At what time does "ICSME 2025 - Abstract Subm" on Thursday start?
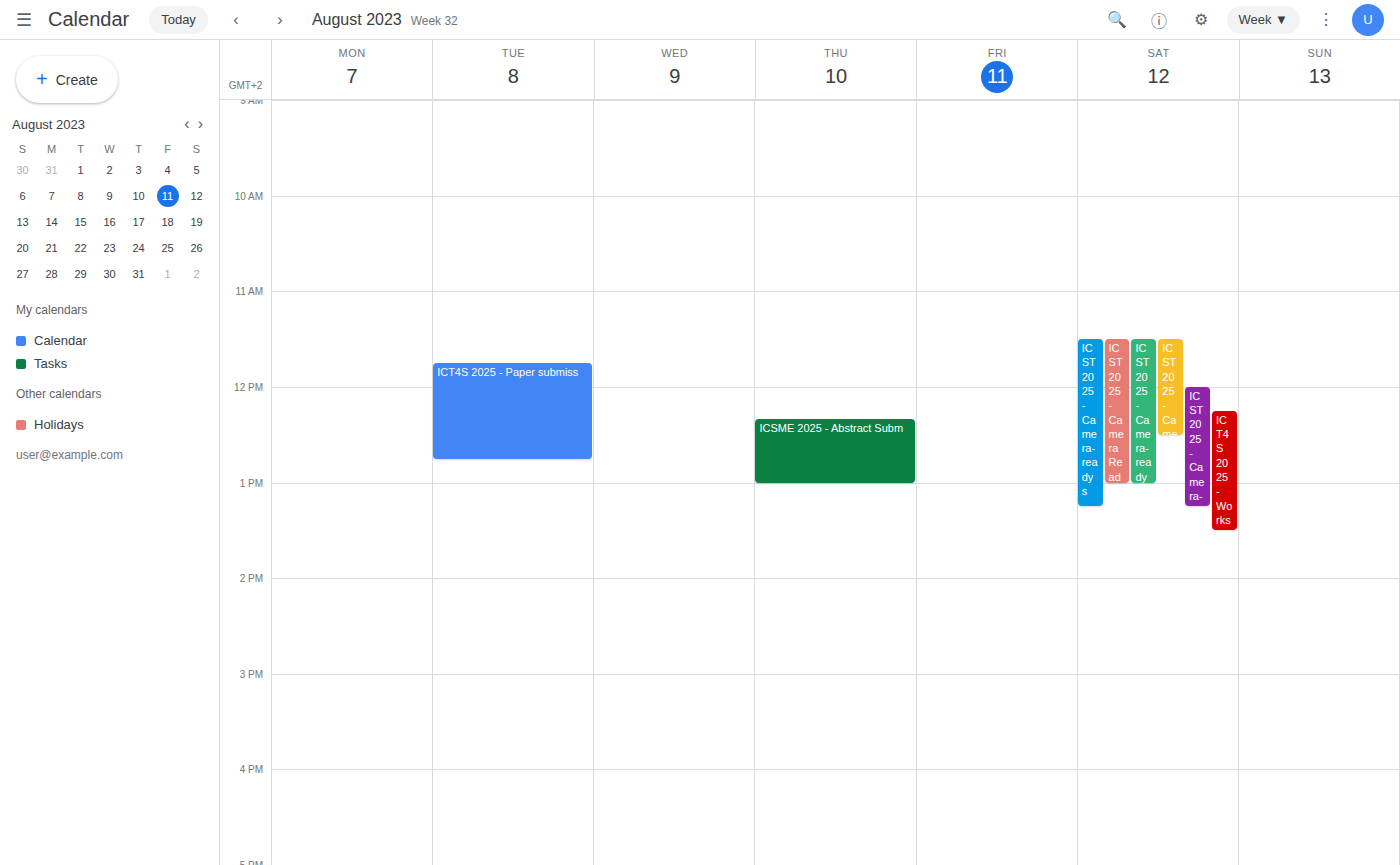
12:20 PM